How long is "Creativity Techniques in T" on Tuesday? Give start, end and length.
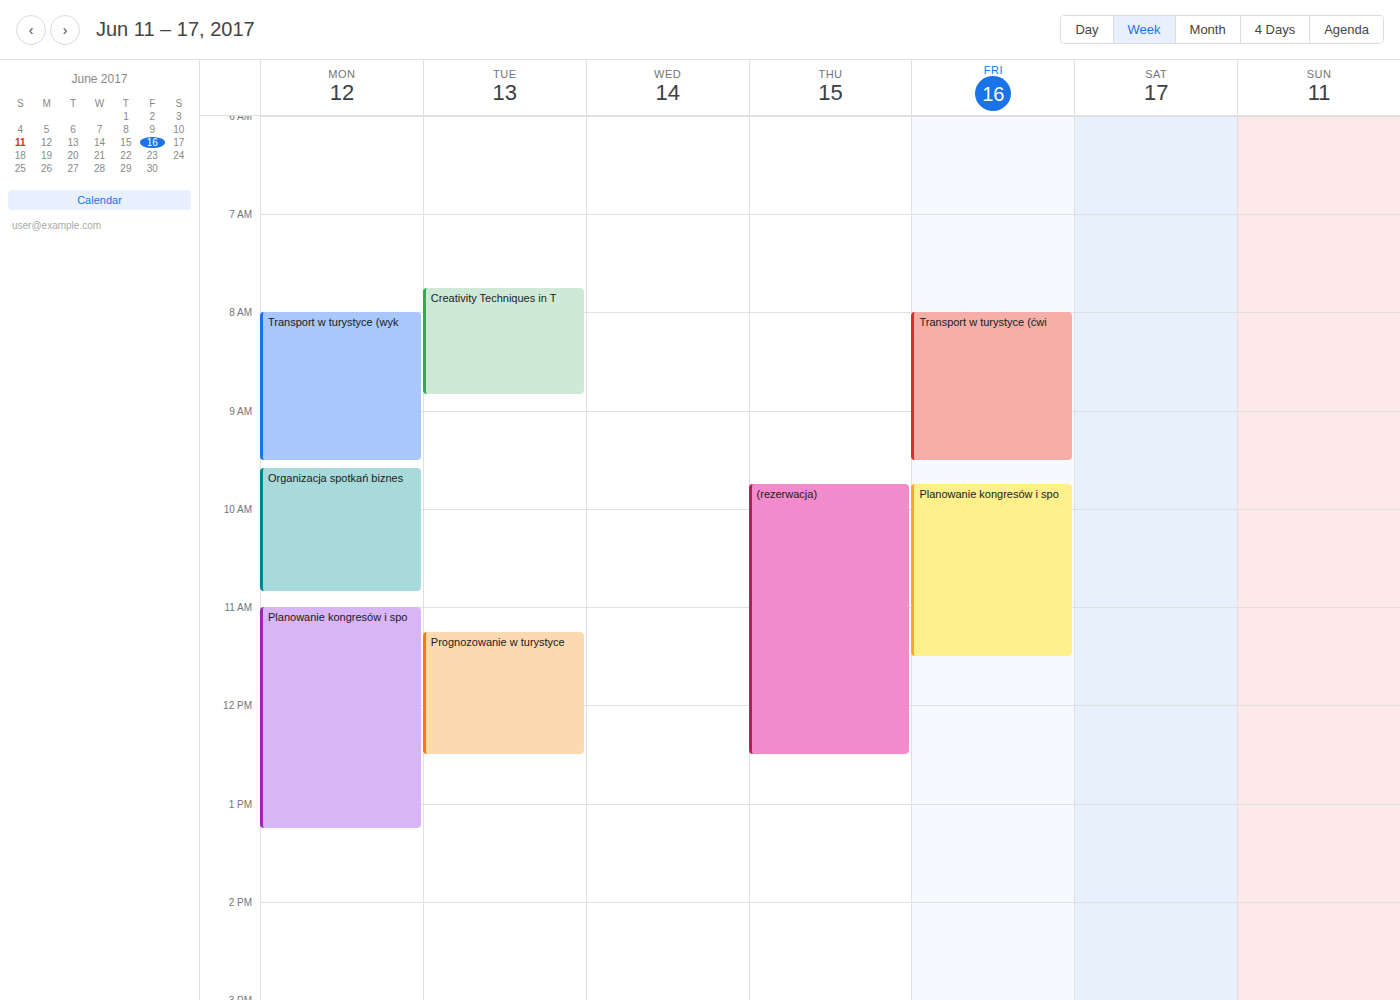
7:45 AM to 8:50 AM, 1 hour 5 minutes